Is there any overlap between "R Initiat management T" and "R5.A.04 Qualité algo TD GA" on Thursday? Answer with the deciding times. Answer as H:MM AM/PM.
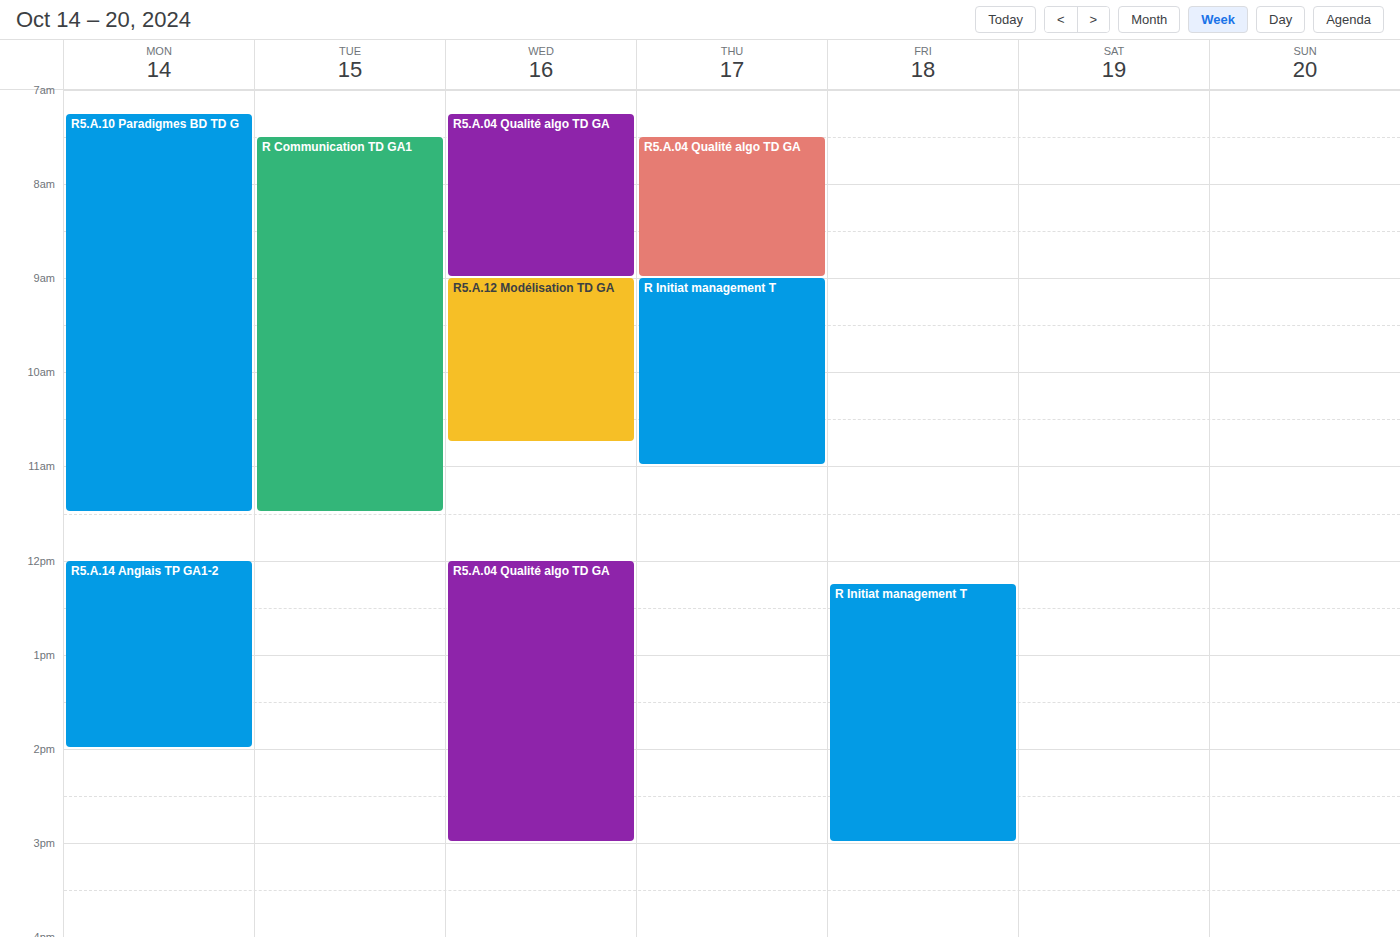
"R5.A.04 Qualité algo TD GA" ends at 9:00 AM, exactly when "R Initiat management T" starts -- they touch but do not overlap.